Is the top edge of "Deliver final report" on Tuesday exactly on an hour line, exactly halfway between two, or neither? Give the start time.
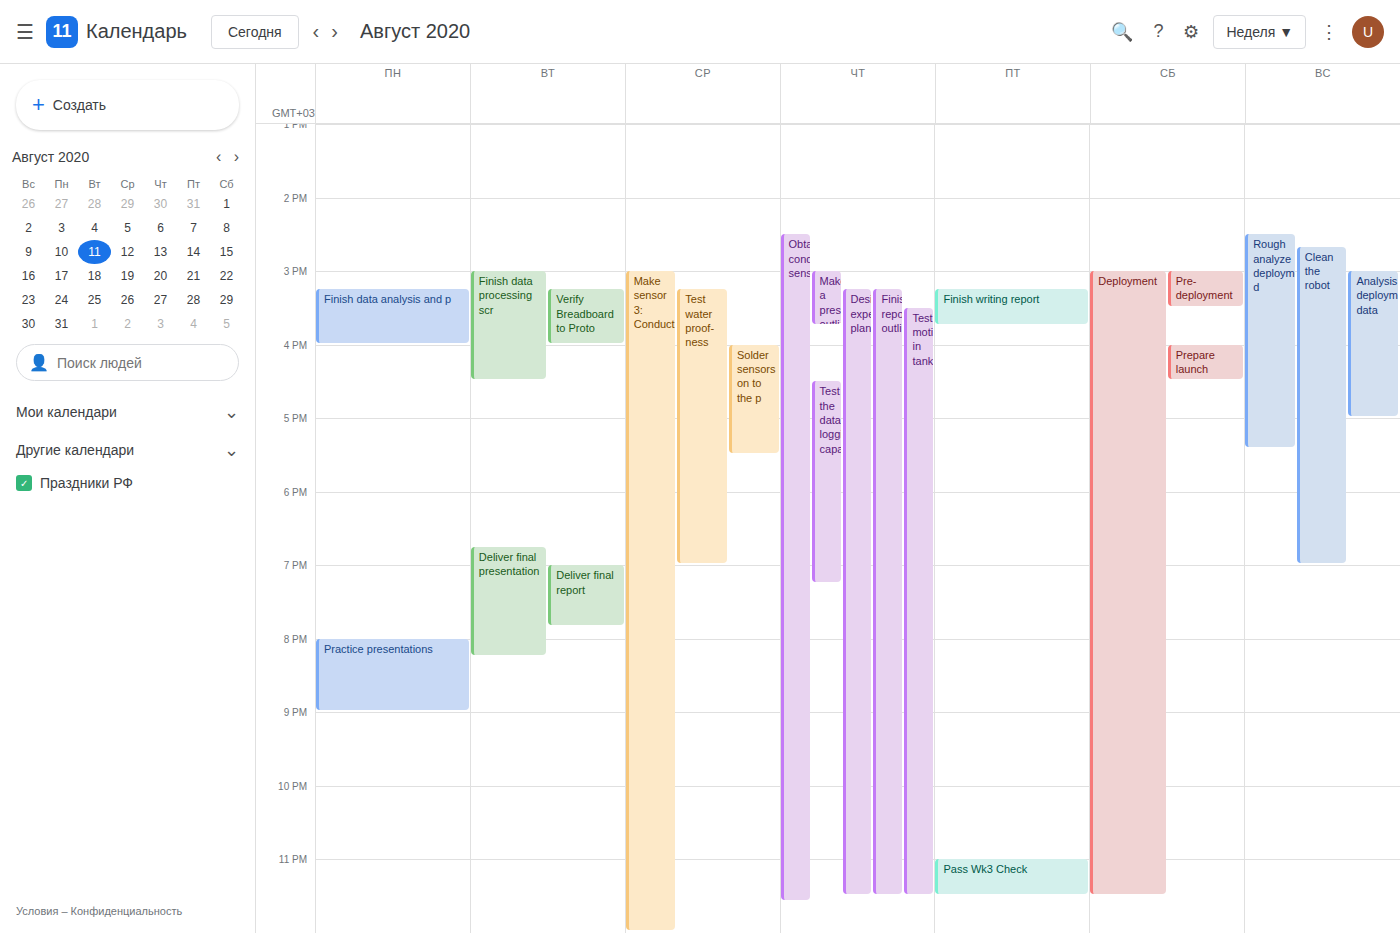
7:00 PM -- exactly on the 7 PM line.